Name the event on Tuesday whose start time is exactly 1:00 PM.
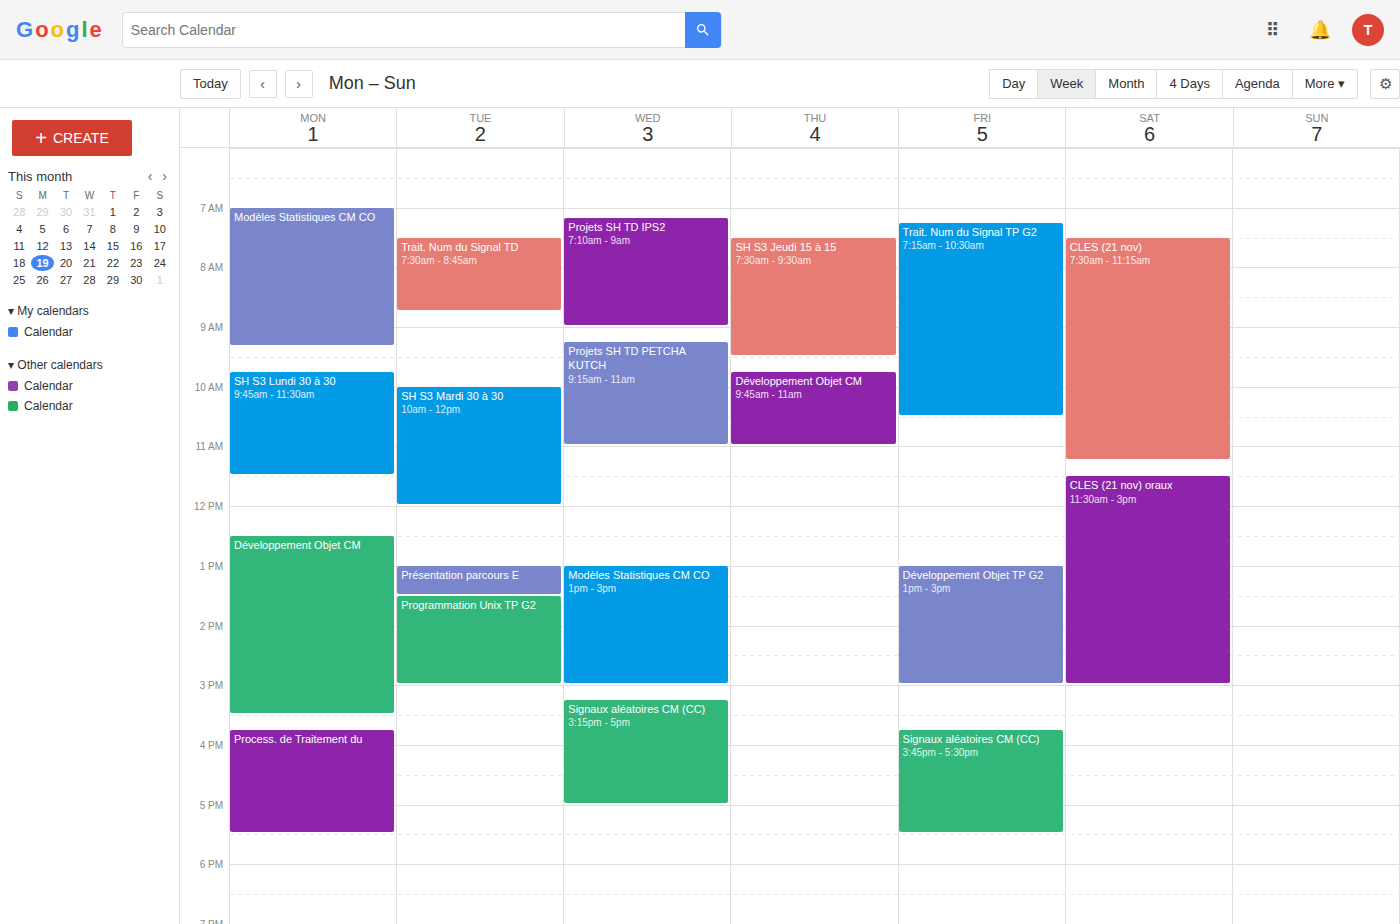
"Présentation parcours E"